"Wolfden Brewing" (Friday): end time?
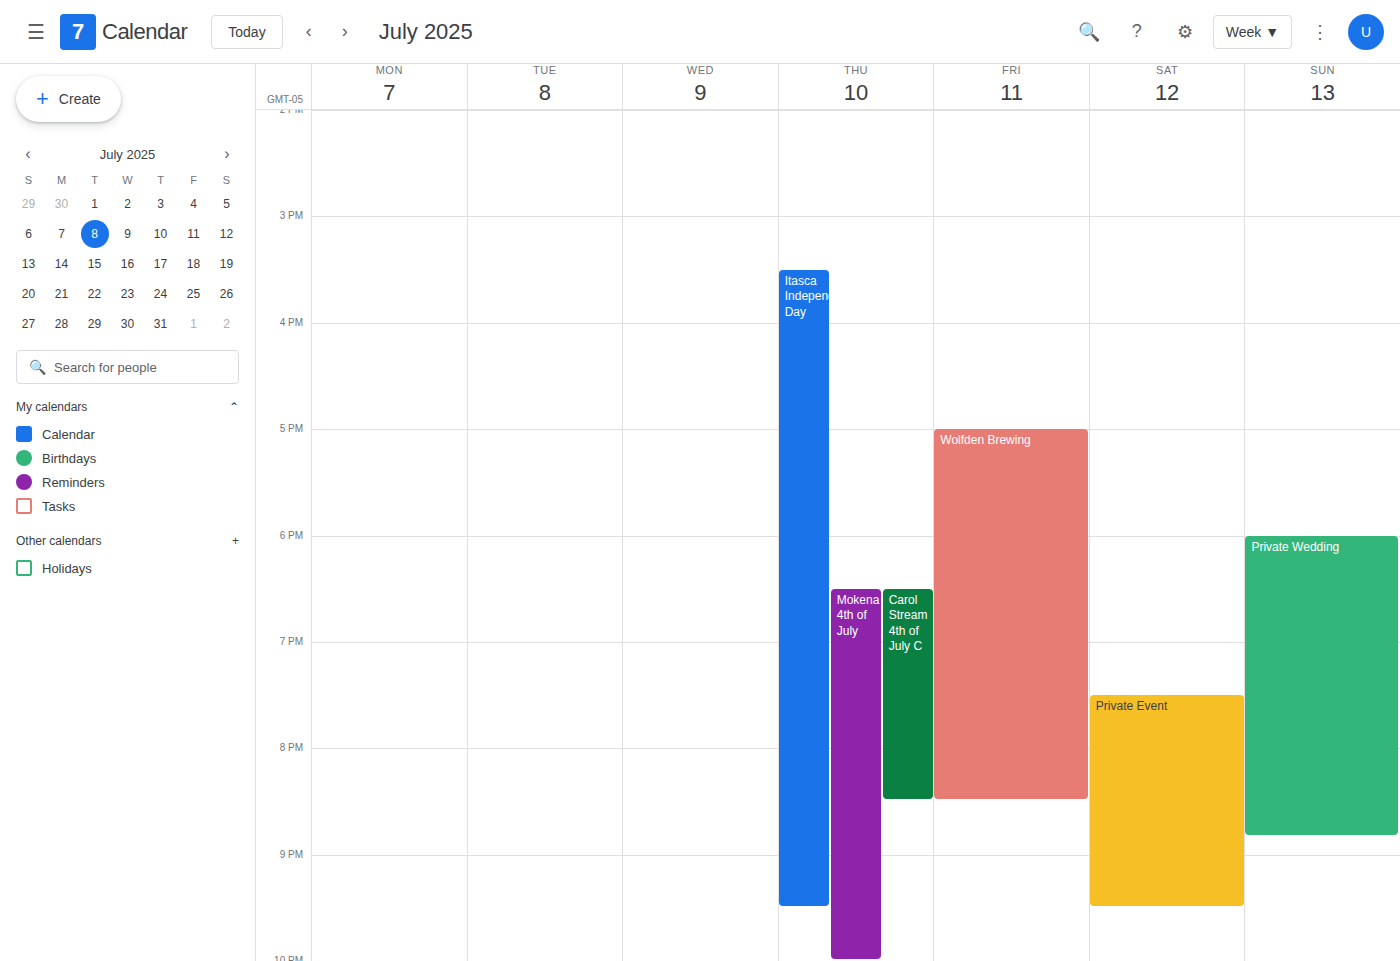
8:30 PM